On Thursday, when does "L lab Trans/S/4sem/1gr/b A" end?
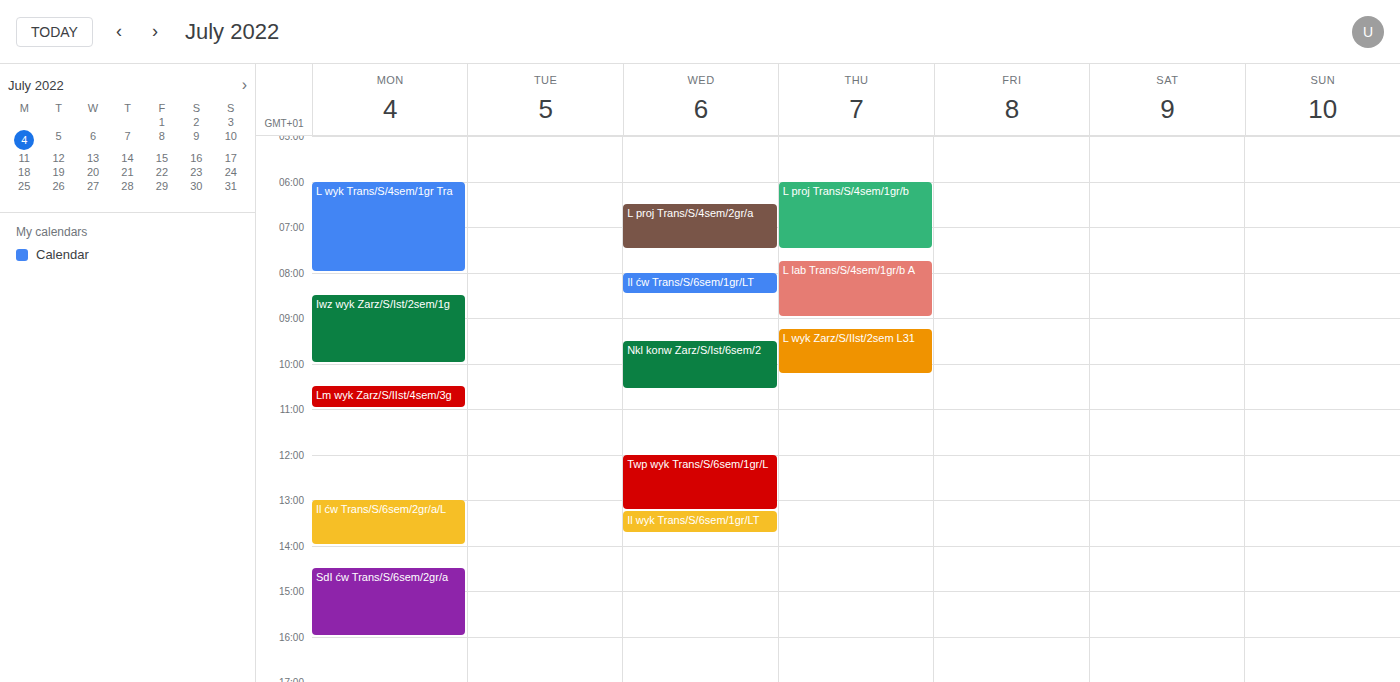
9:00 AM